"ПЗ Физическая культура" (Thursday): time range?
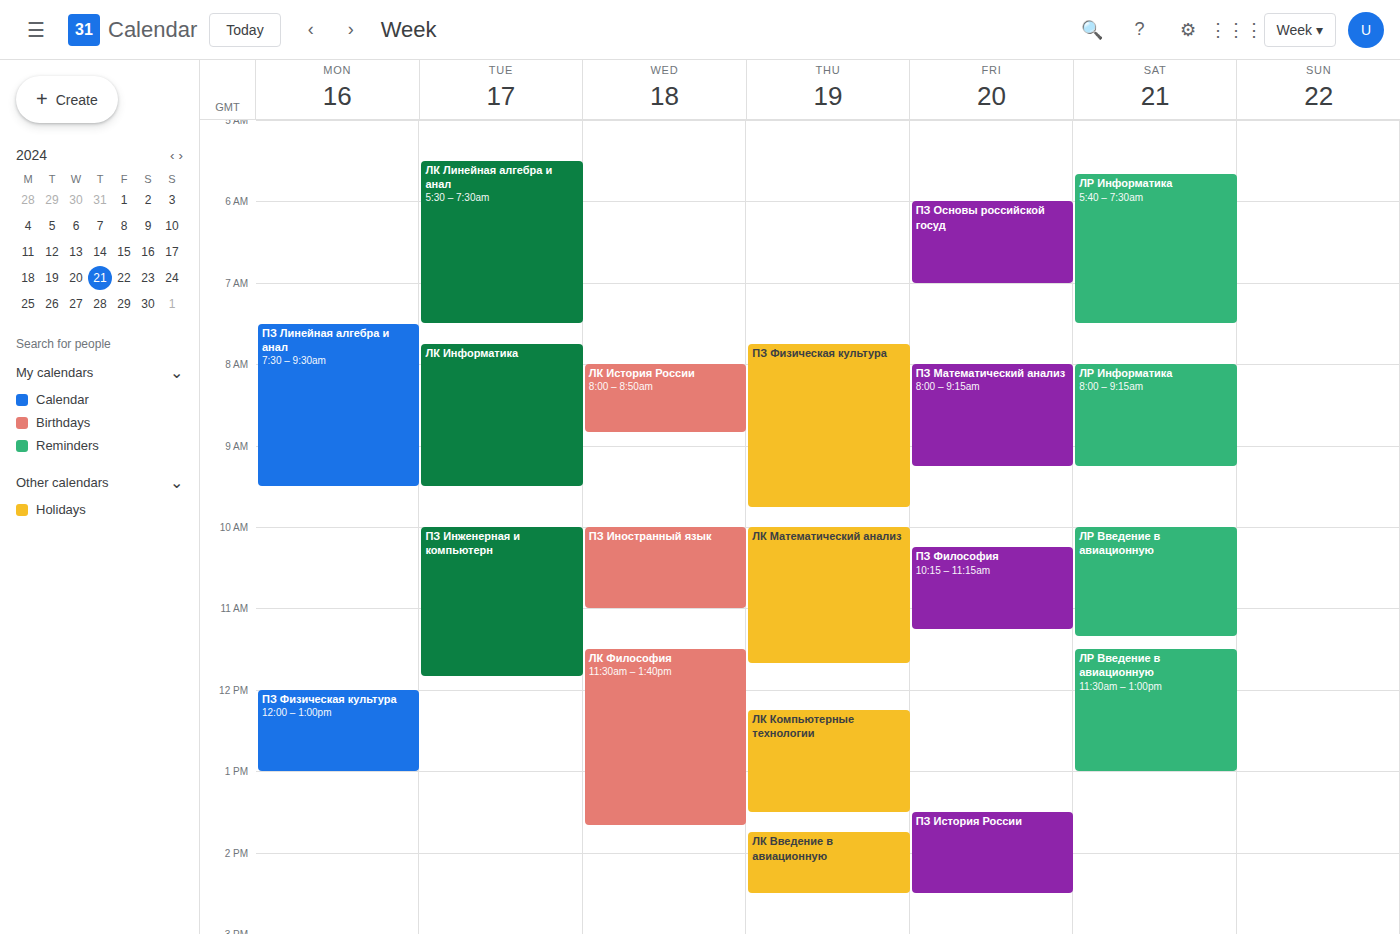
07:45 to 09:45